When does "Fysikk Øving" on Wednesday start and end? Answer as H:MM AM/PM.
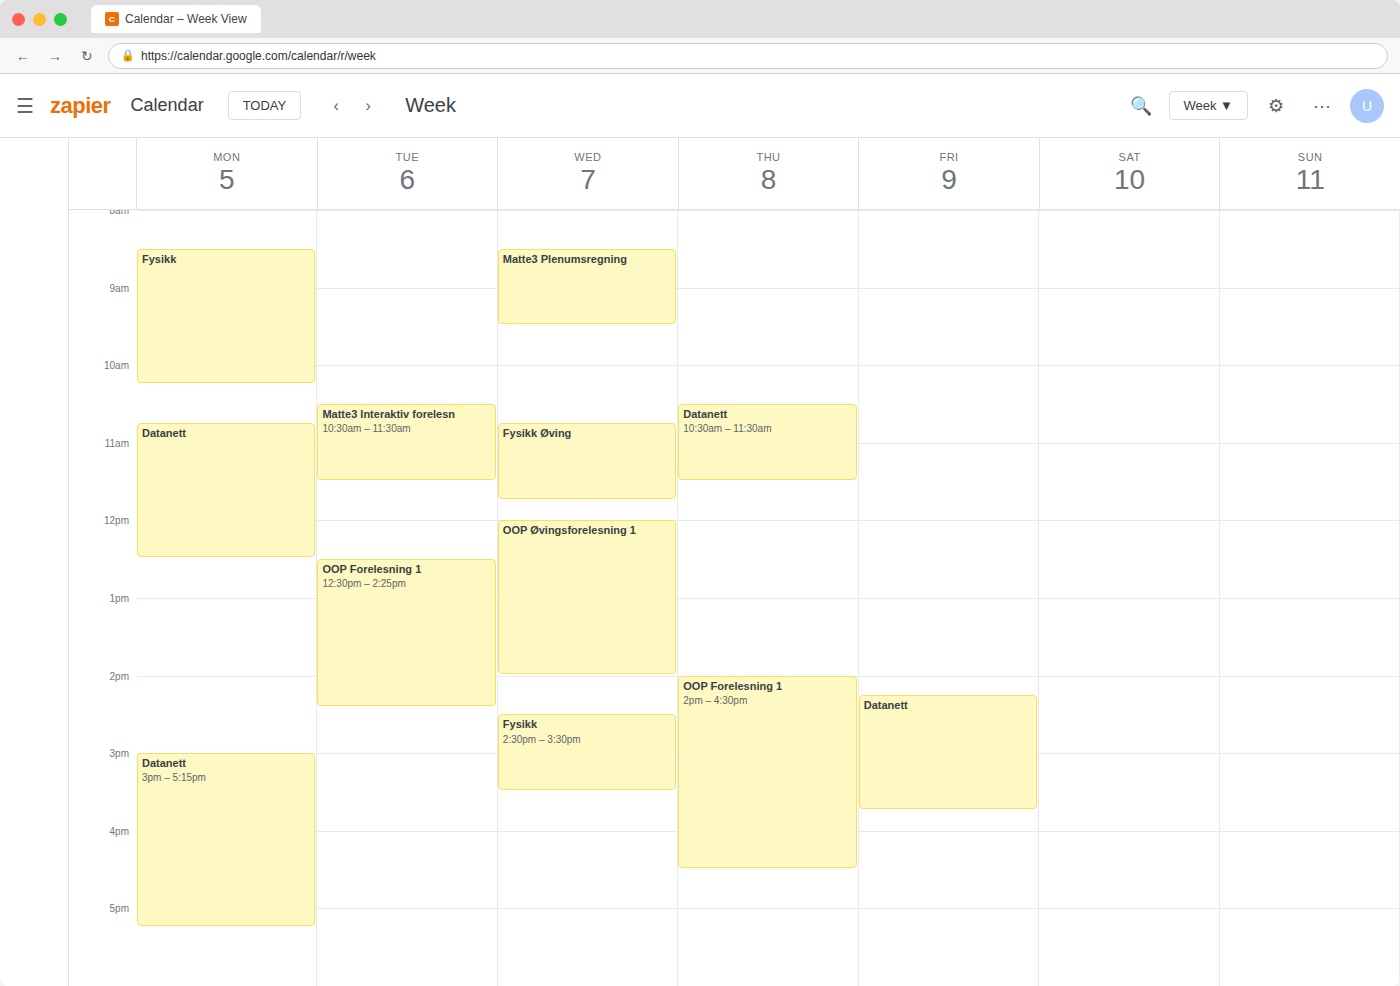
10:45 AM to 11:45 AM